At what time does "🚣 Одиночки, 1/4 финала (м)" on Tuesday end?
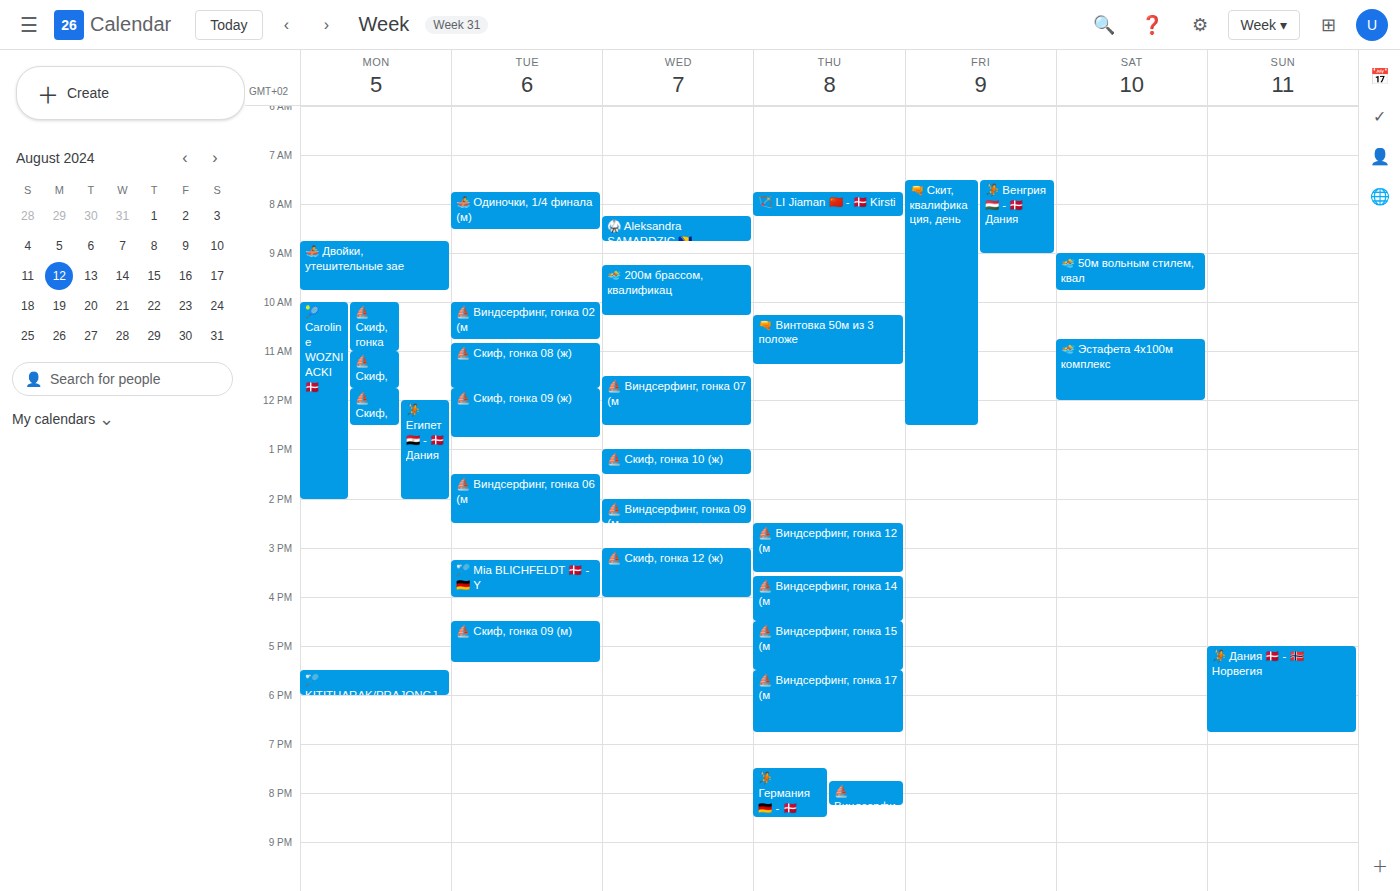
8:30 AM